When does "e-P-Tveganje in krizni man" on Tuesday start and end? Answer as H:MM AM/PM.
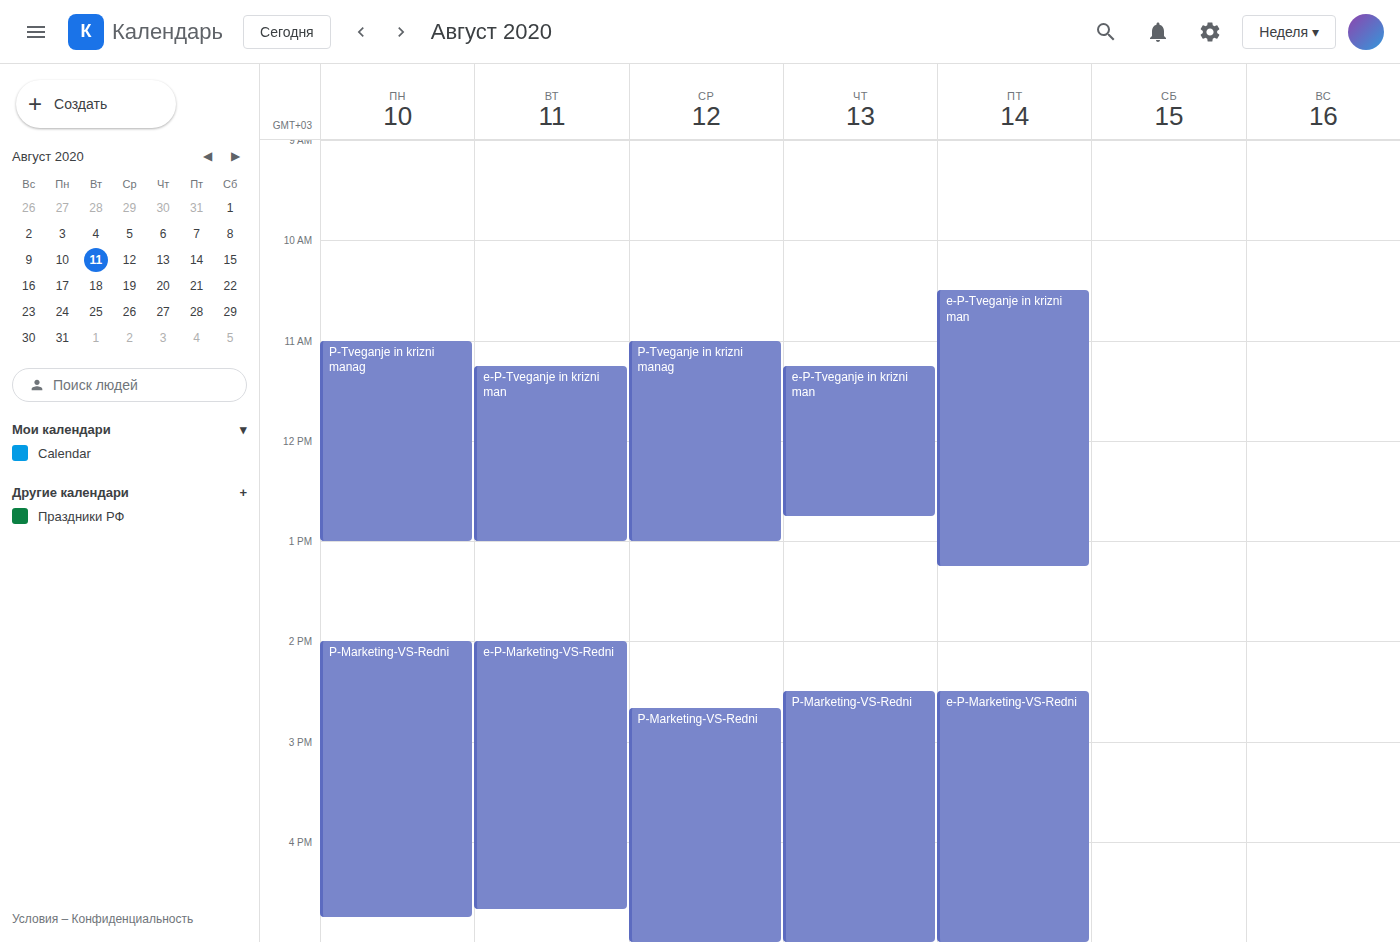
11:15 AM to 1:00 PM